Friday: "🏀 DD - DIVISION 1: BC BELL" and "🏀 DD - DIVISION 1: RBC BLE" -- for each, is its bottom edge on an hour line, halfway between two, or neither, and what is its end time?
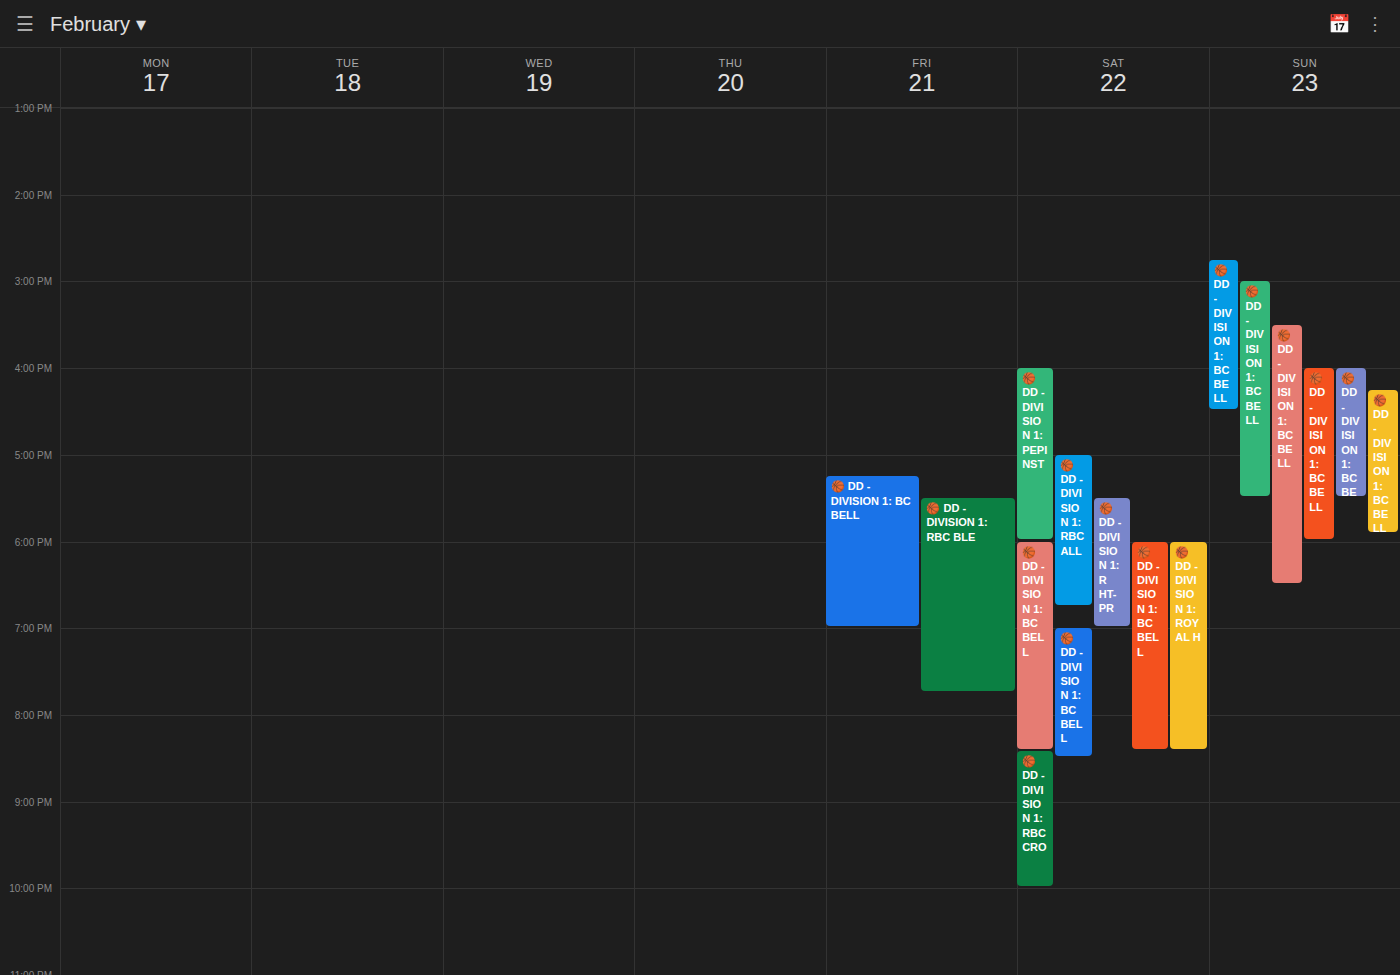
"🏀 DD - DIVISION 1: BC BELL": 19:00, exactly on the 19:00 line. "🏀 DD - DIVISION 1: RBC BLE": 19:45, neither: three quarters of the way from the 19:00 line to the 20:00 line.